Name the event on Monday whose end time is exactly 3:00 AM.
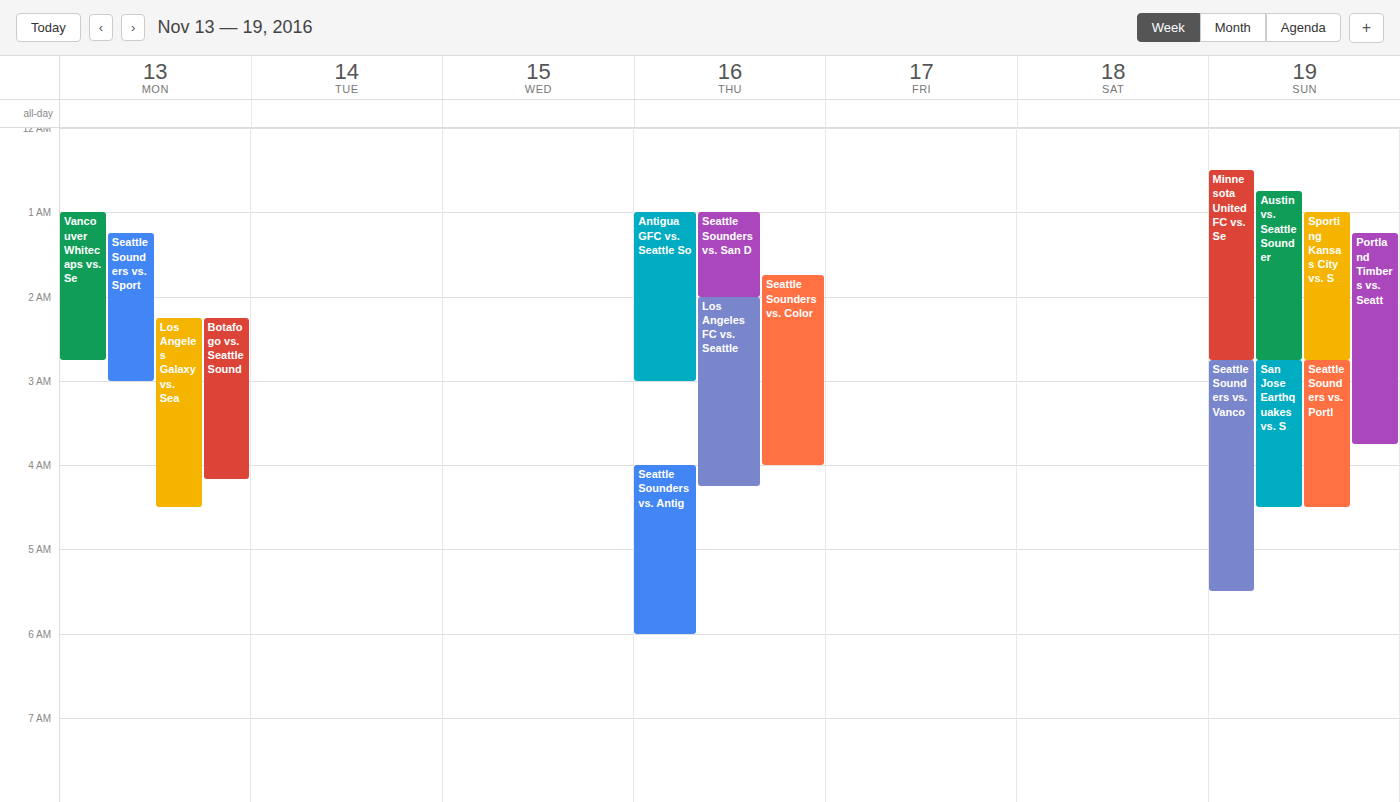
"Seattle Sounders vs. Sport"